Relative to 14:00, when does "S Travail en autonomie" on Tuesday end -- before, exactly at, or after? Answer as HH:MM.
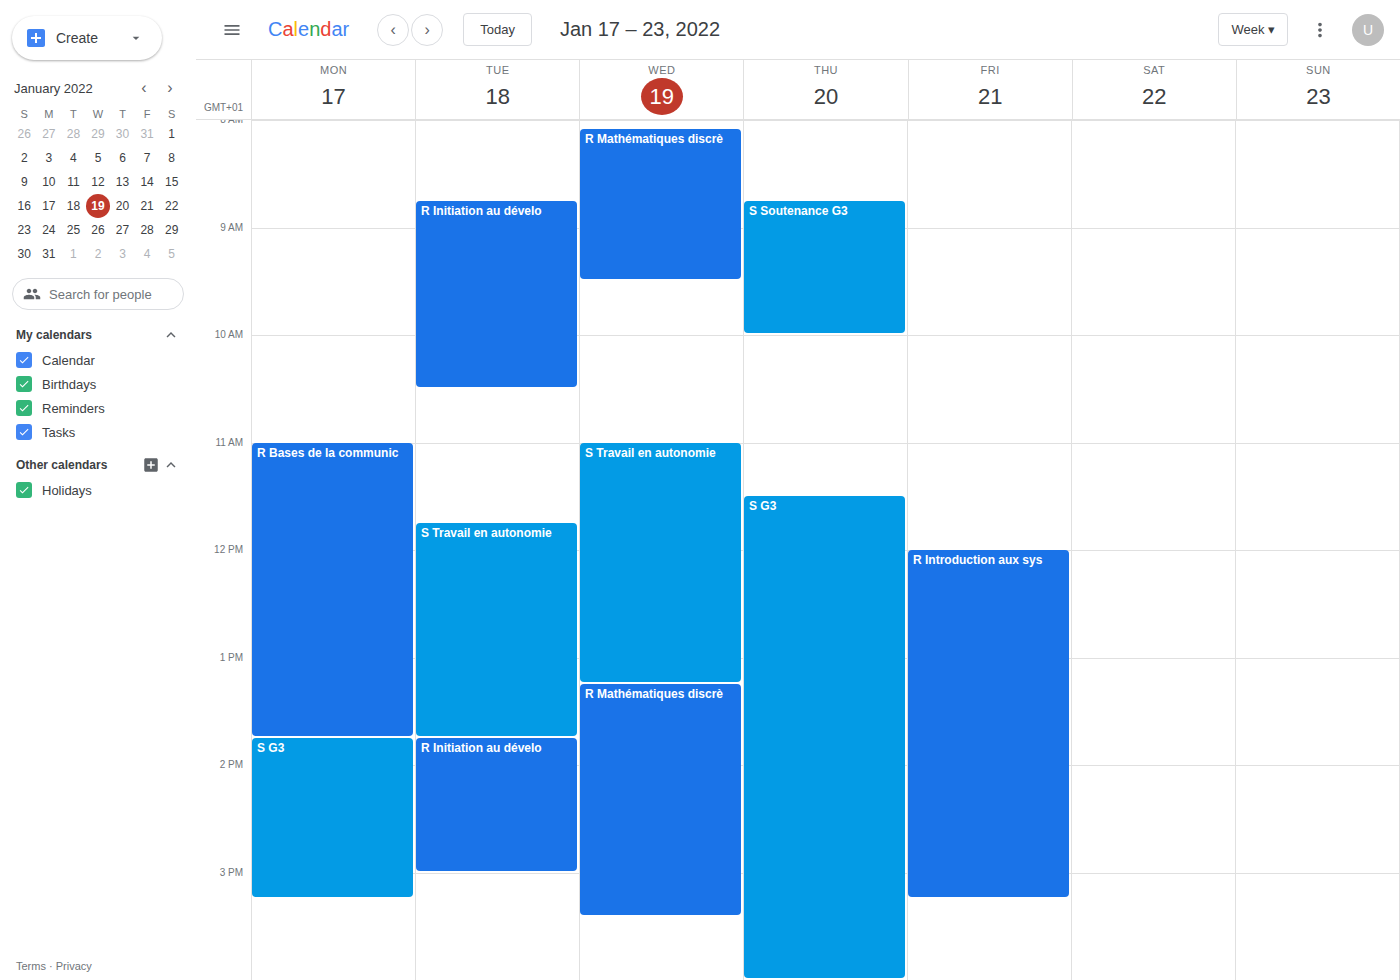
13:45 -- before 14:00, 15 minutes above the 14:00 line.